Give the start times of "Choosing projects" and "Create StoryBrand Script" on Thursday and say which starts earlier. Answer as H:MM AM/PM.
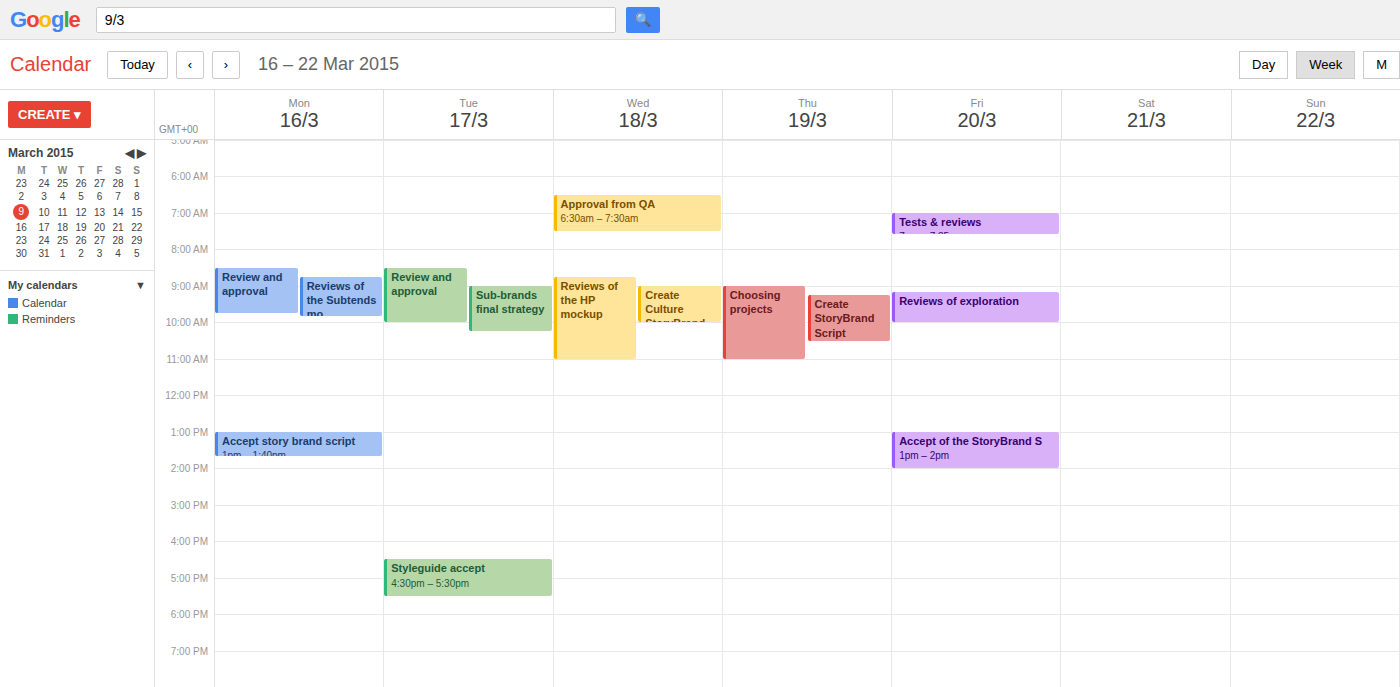
"Choosing projects" 9:00 AM; "Create StoryBrand Script" 9:15 AM.